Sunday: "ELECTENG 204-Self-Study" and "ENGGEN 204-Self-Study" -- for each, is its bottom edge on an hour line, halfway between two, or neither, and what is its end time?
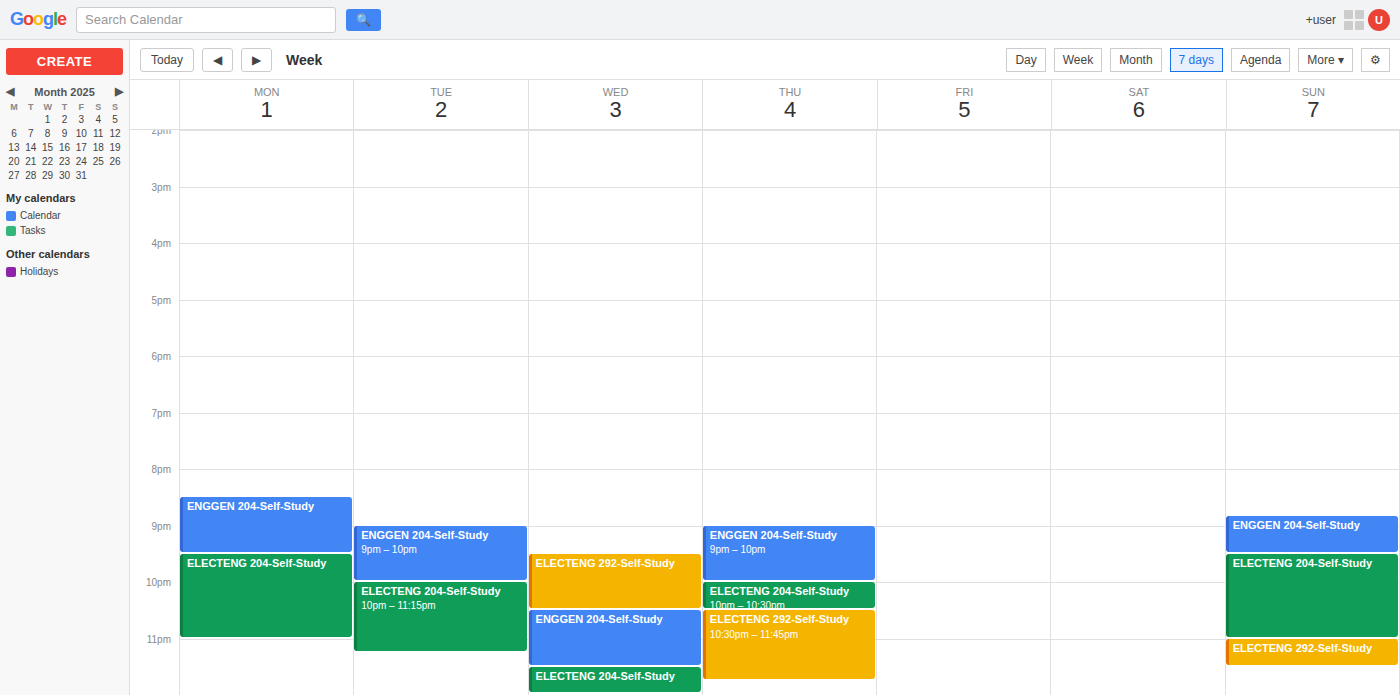
"ELECTENG 204-Self-Study": 11:00 PM, exactly on the 11 PM line. "ENGGEN 204-Self-Study": 9:30 PM, halfway between the 9 PM and 10 PM lines.